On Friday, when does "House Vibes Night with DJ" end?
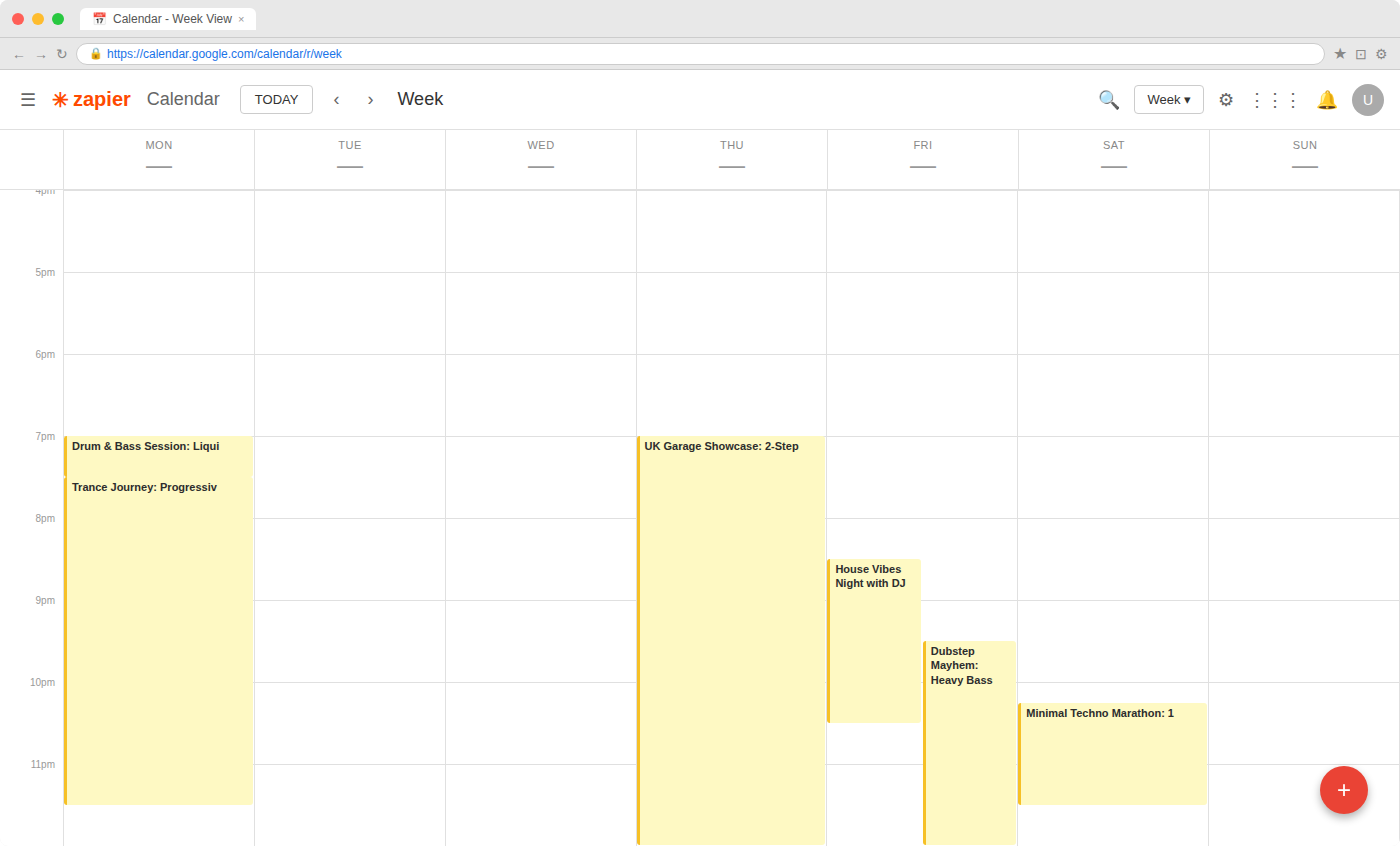
10:30 PM